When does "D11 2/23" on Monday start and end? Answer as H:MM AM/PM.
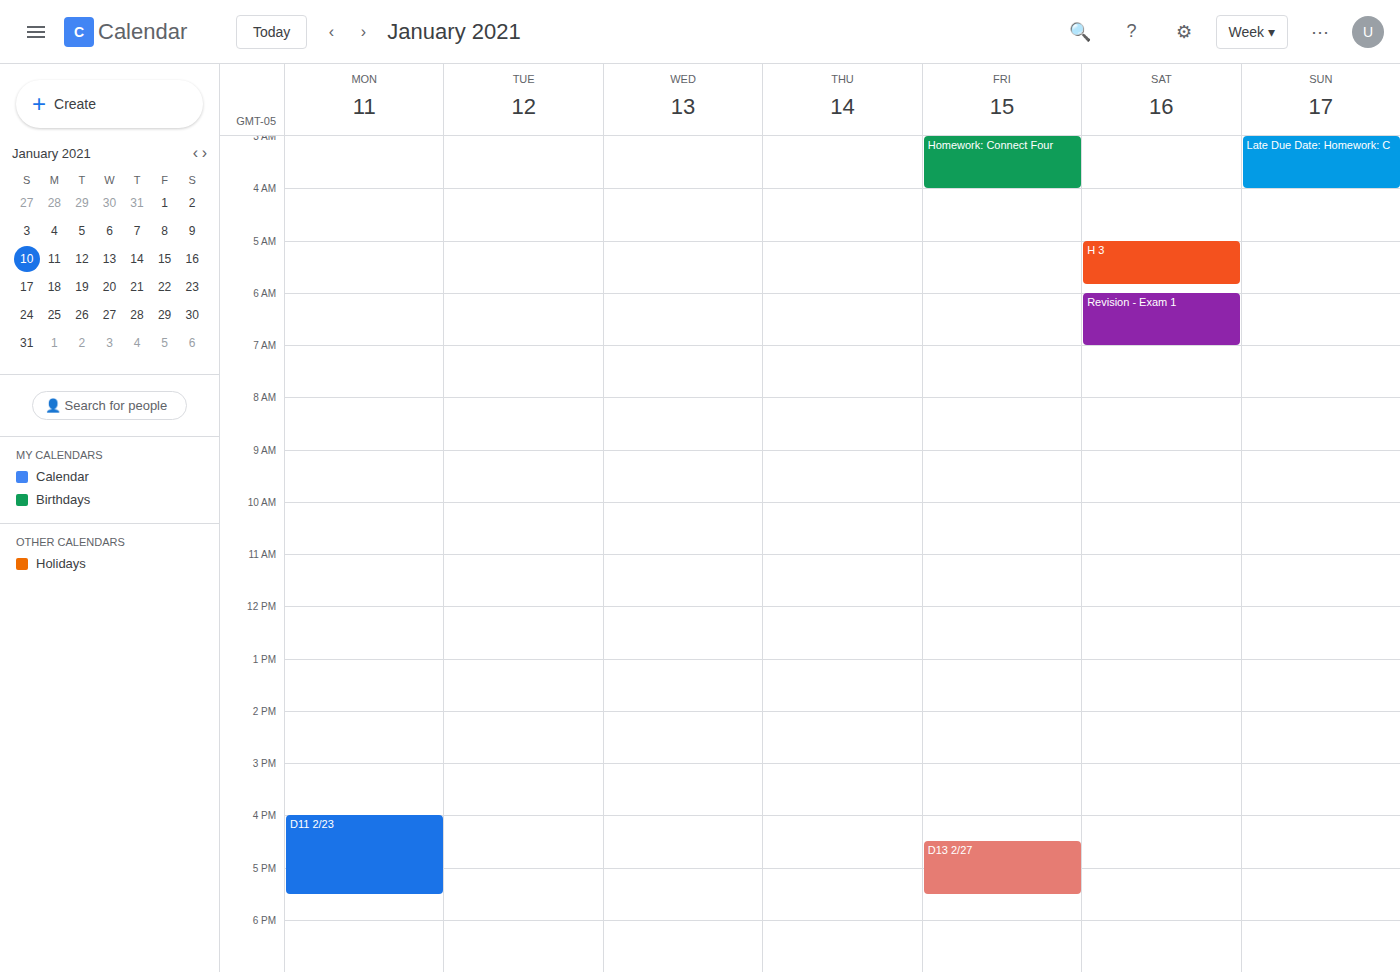
4:00 PM to 5:30 PM